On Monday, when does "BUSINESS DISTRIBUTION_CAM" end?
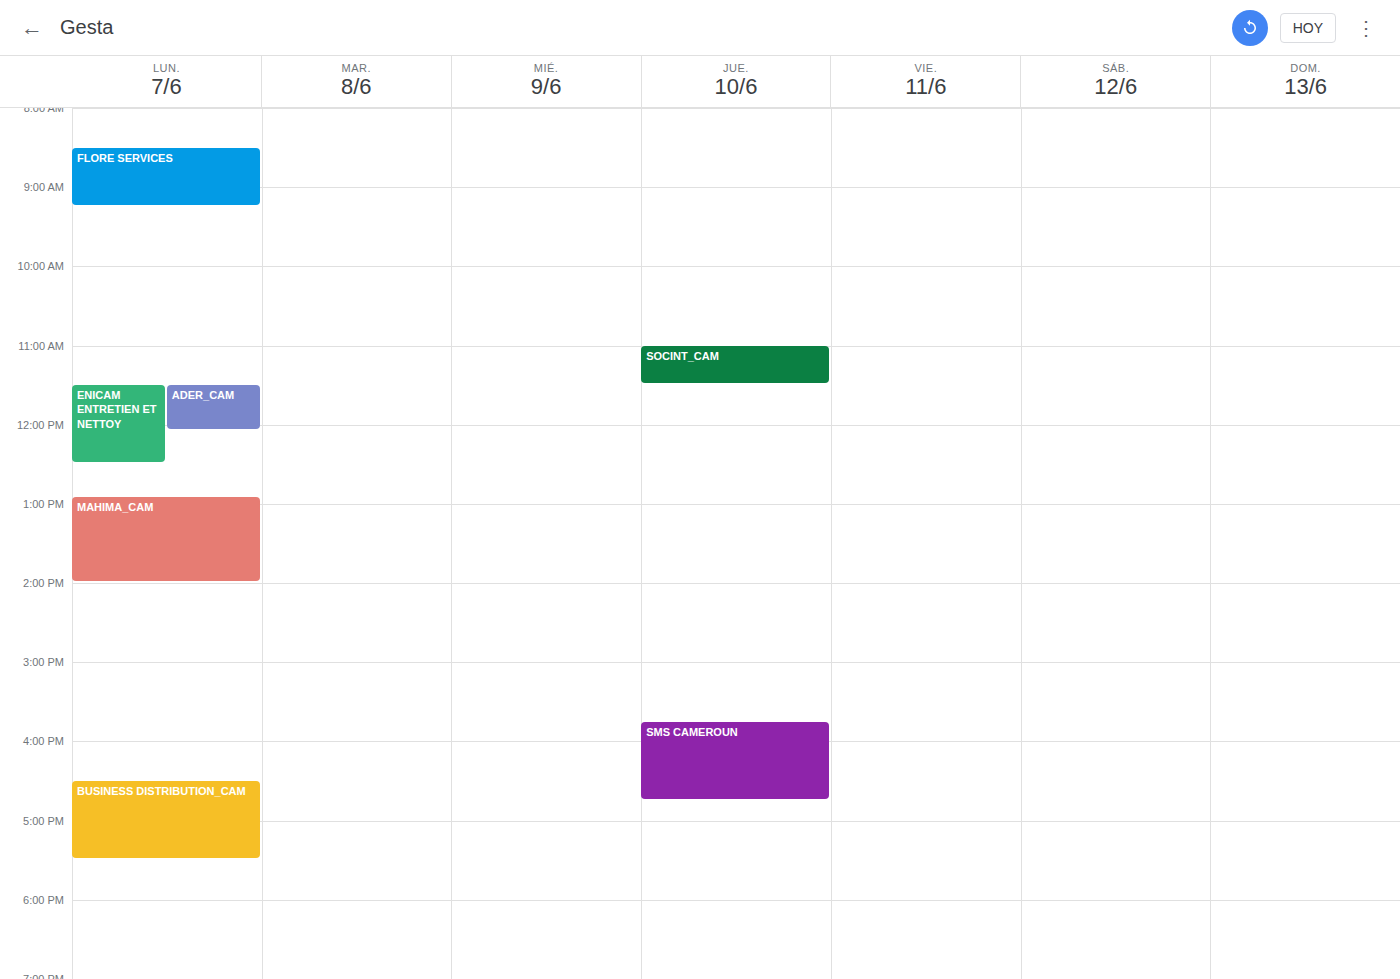
5:30 PM